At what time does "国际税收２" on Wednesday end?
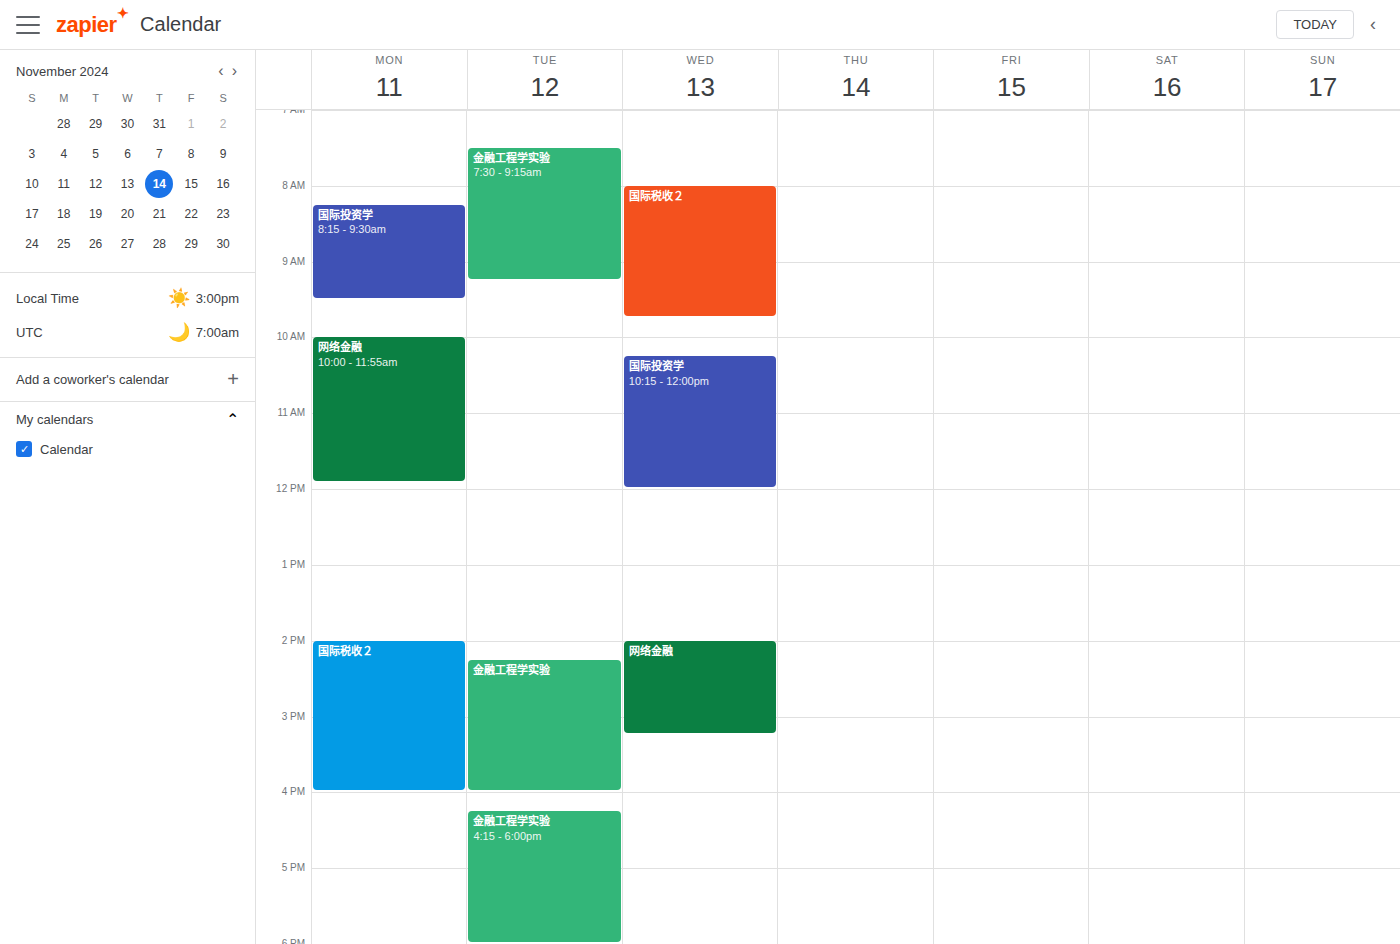
9:45 AM